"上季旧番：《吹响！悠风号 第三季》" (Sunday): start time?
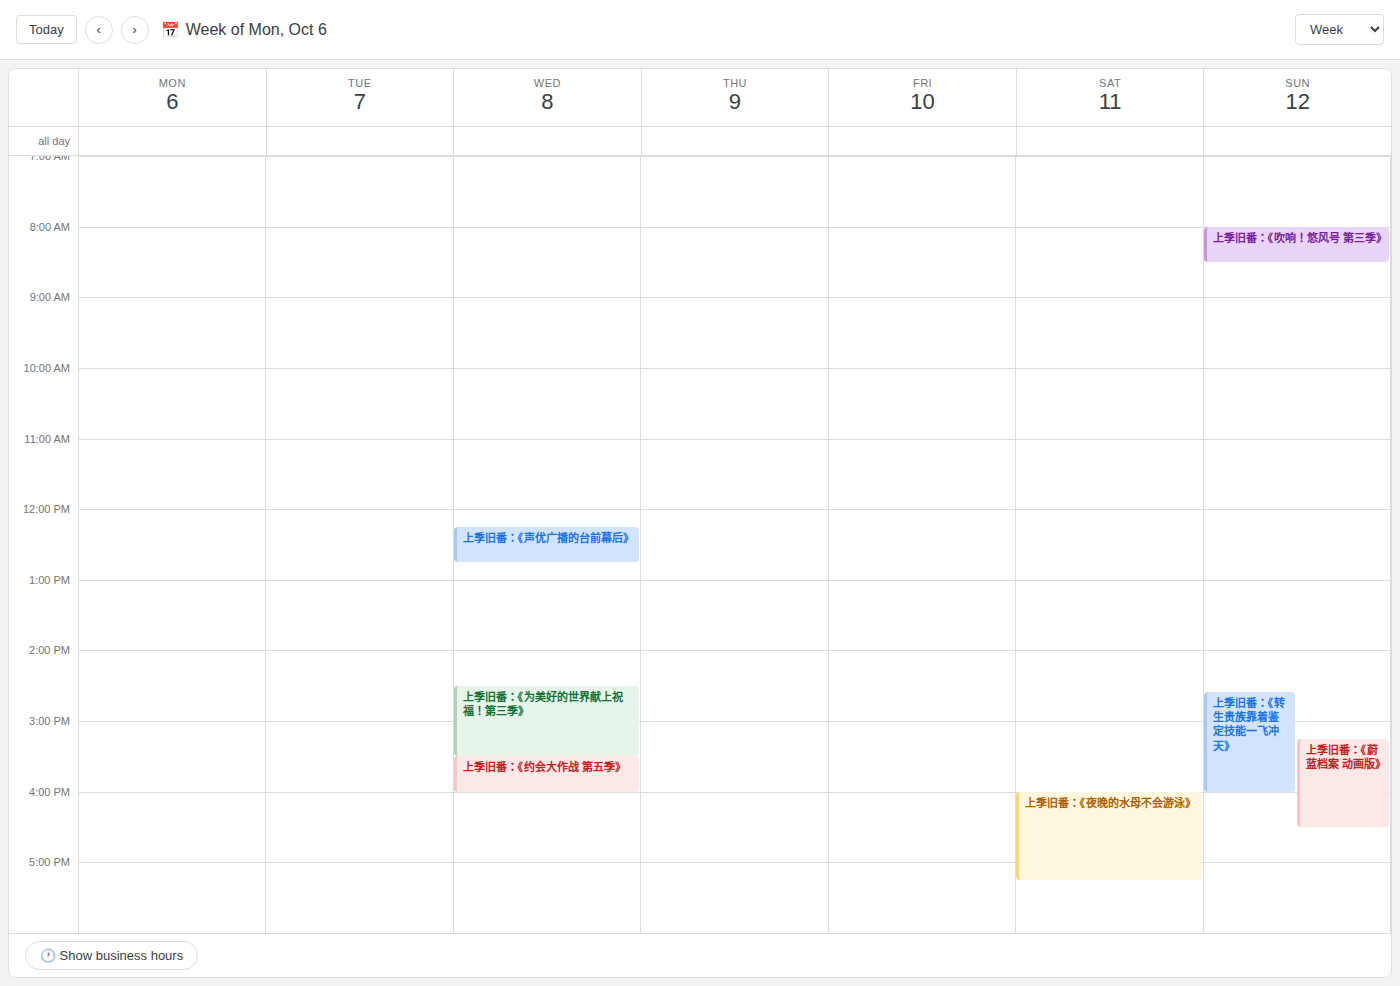
8:00 AM